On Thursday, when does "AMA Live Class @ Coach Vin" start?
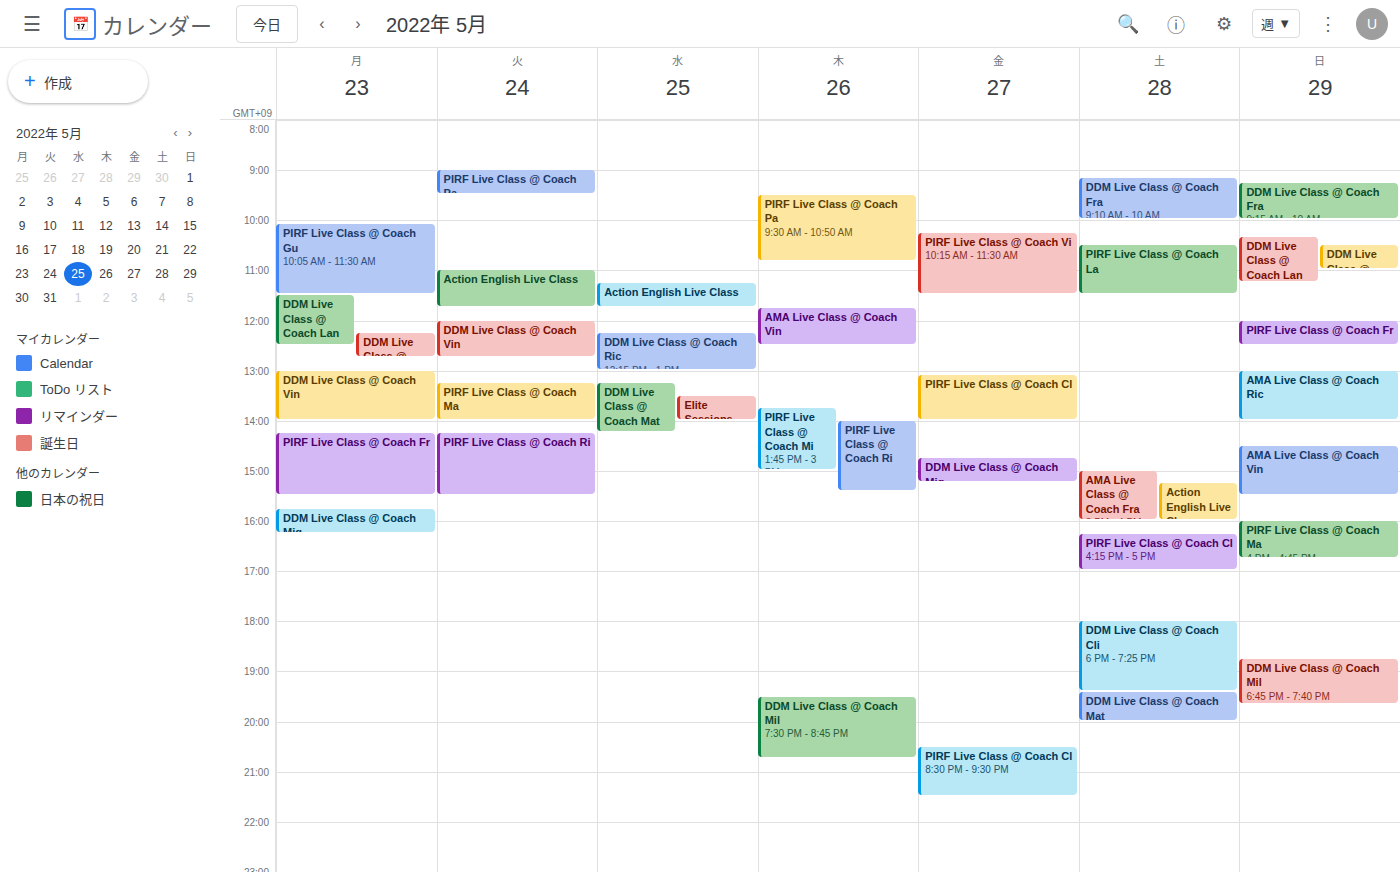
11:45